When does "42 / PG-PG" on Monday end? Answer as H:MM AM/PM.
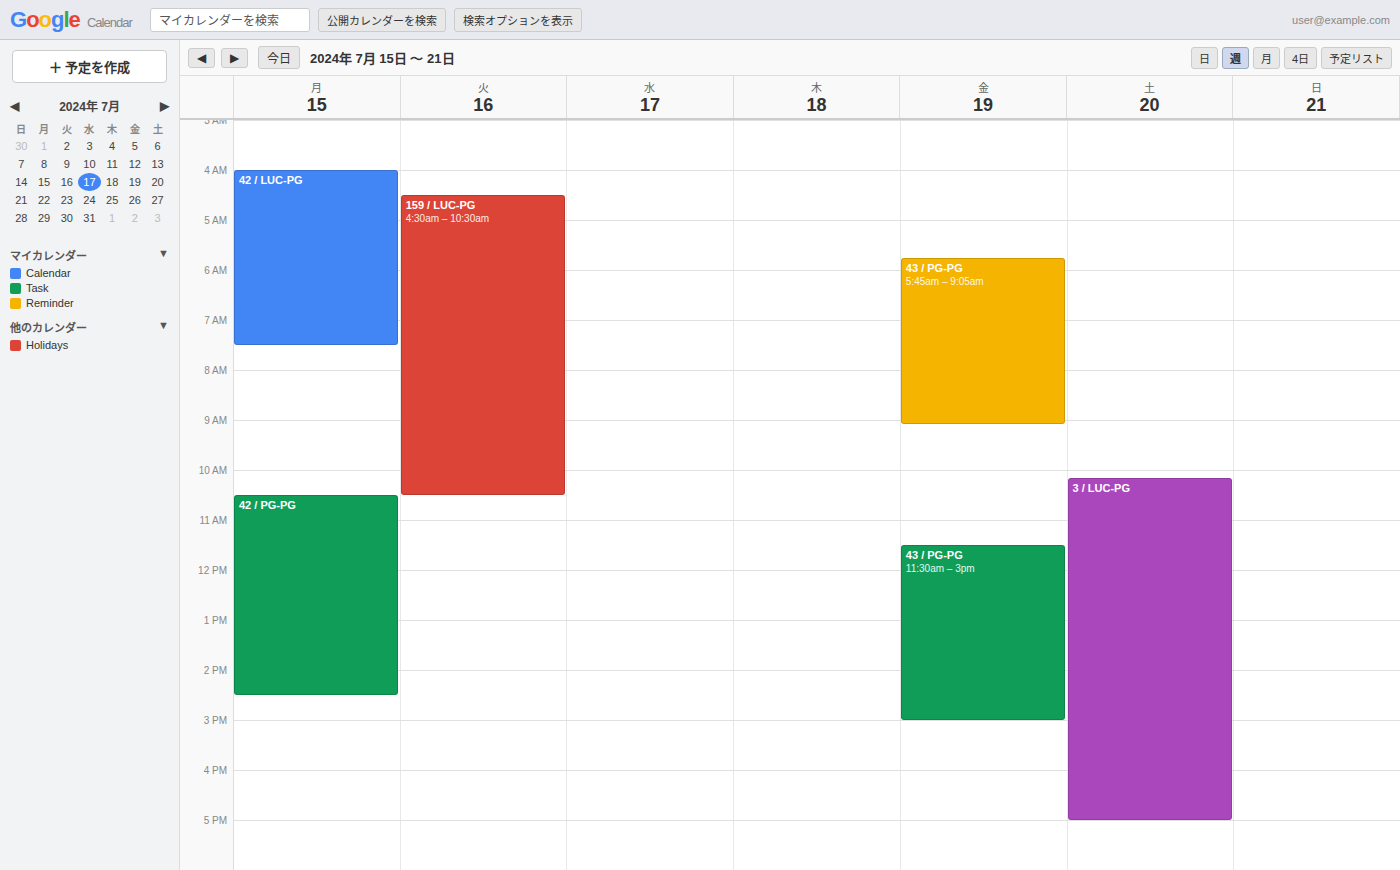
2:30 PM